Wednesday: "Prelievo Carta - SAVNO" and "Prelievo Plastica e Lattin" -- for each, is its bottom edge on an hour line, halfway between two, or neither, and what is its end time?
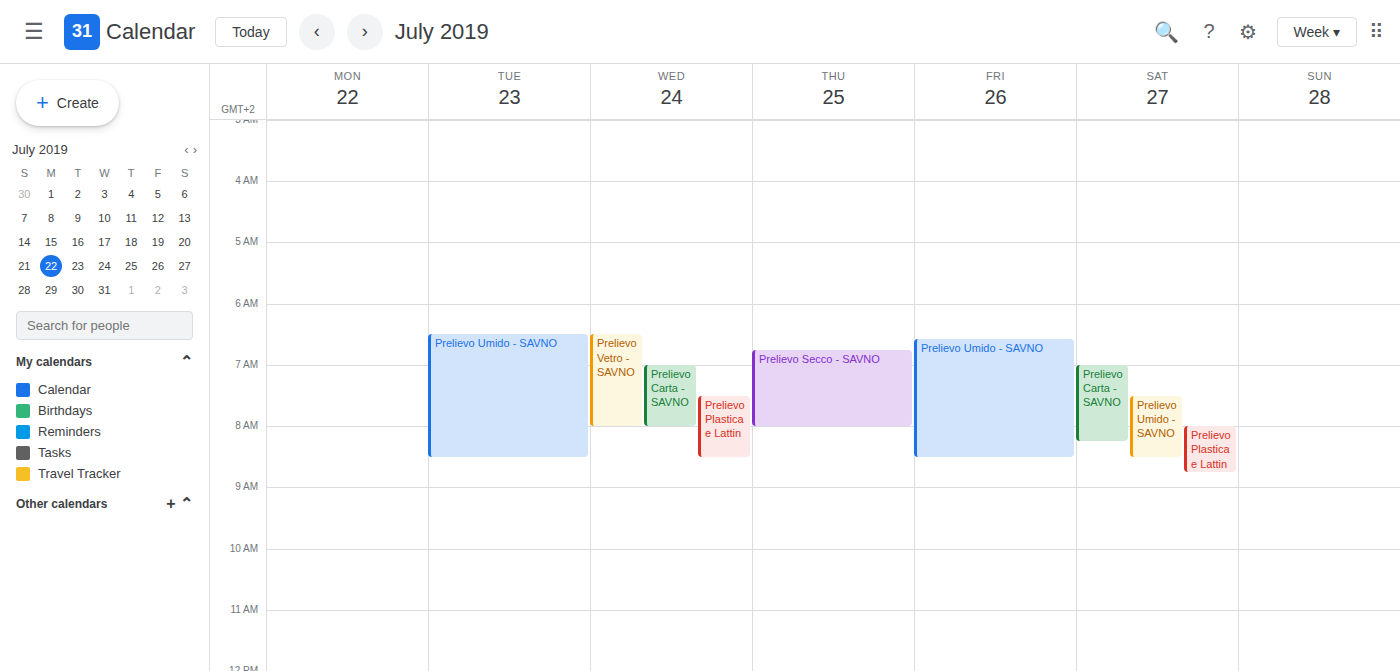
"Prelievo Carta - SAVNO": 8:00 AM, exactly on the 8 AM line. "Prelievo Plastica e Lattin": 8:30 AM, halfway between the 8 AM and 9 AM lines.